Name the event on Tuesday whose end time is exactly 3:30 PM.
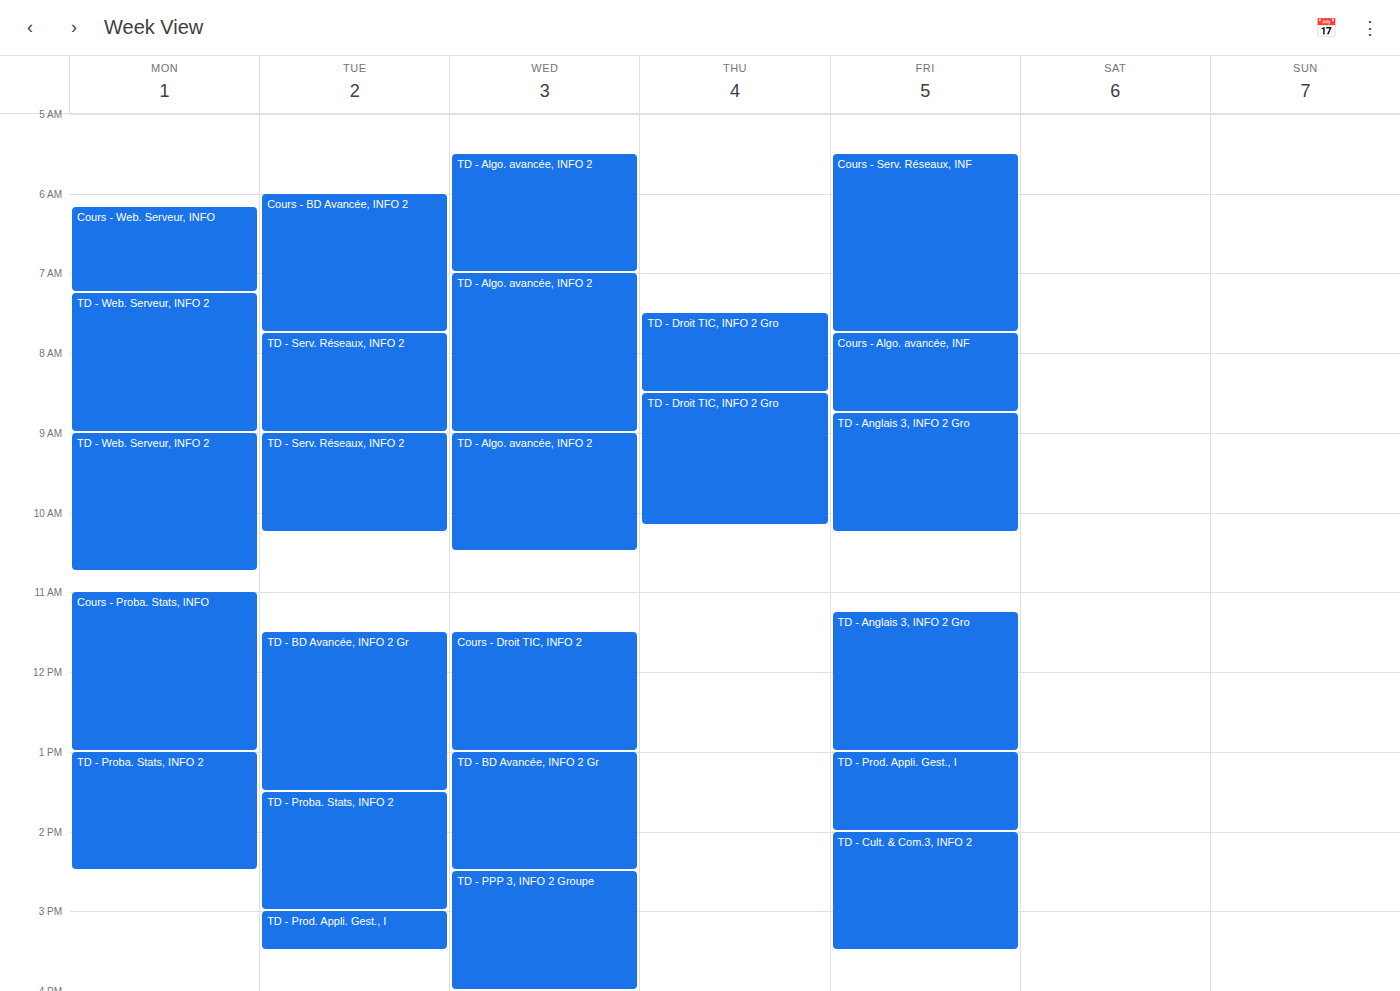
"TD - Prod. Appli. Gest., I"